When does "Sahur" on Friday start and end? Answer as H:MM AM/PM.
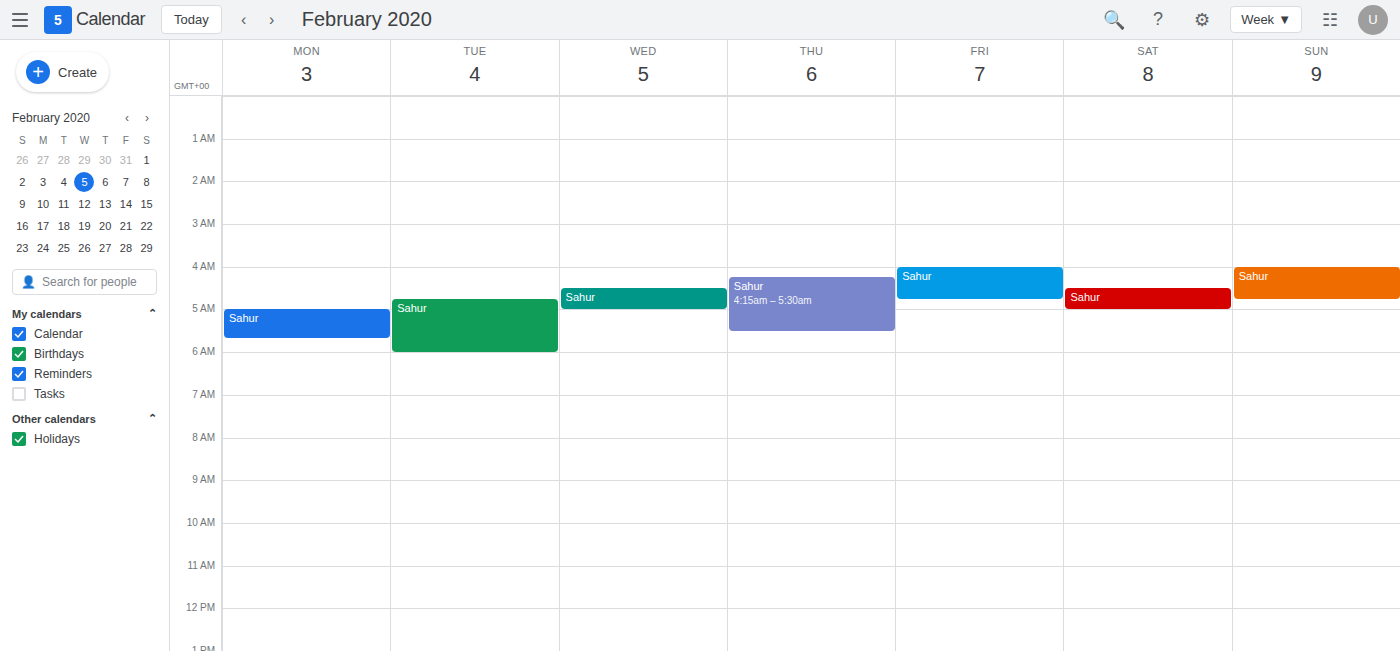
4:00 AM to 4:45 AM